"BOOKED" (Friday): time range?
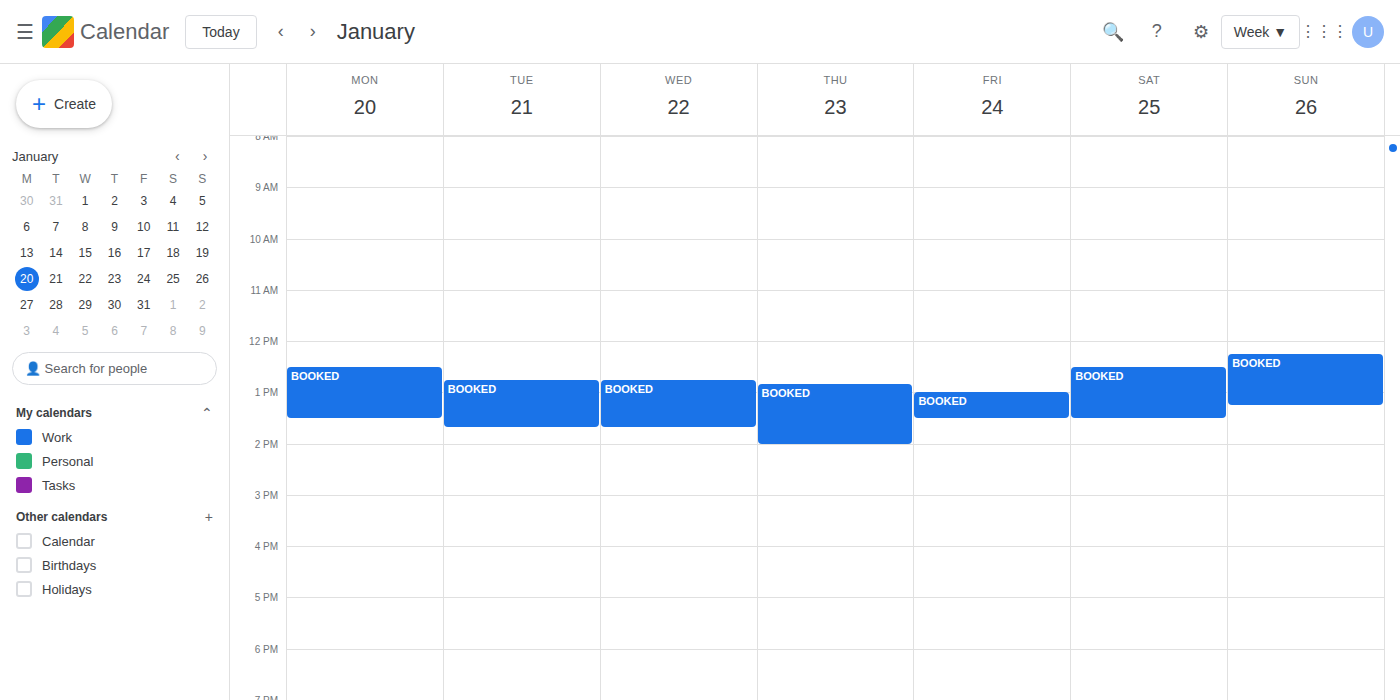
1:00 PM to 1:30 PM